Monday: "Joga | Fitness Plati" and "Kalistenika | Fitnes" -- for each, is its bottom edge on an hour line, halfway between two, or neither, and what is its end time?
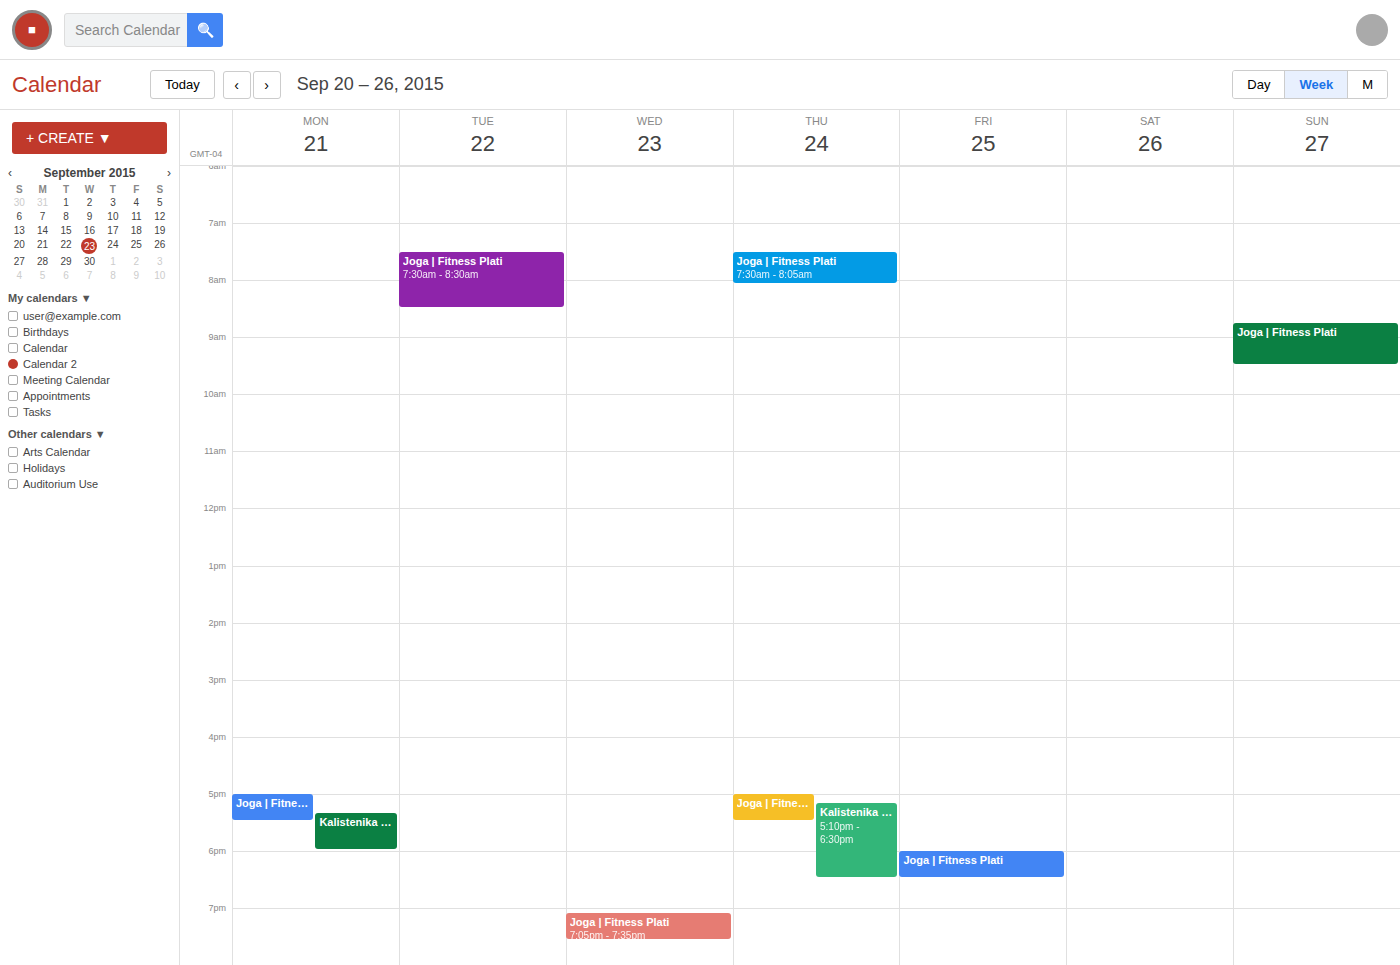
"Joga | Fitness Plati": 5:30 PM, halfway between the 5 PM and 6 PM lines. "Kalistenika | Fitnes": 6:00 PM, exactly on the 6 PM line.